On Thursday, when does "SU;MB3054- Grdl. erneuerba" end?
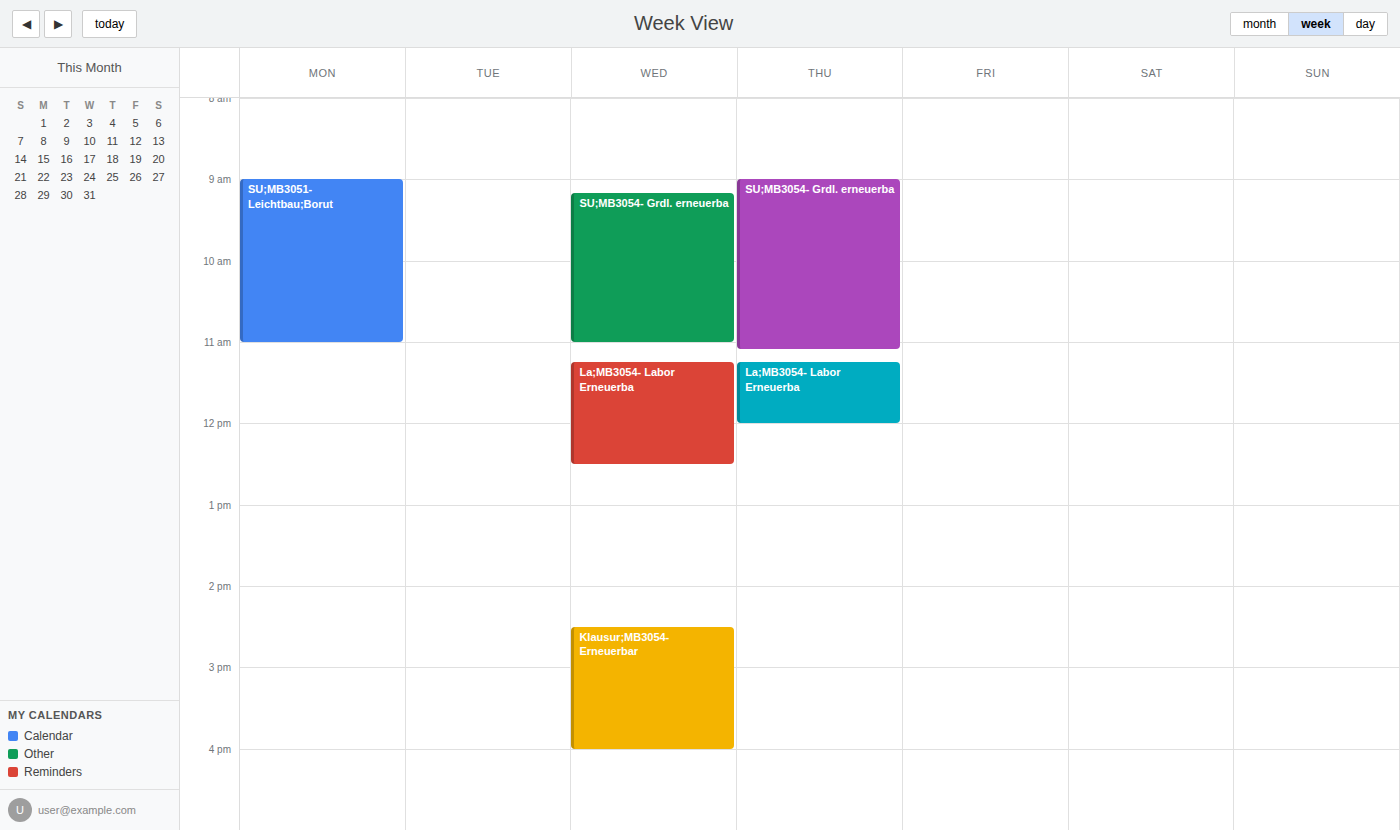
11:05 AM